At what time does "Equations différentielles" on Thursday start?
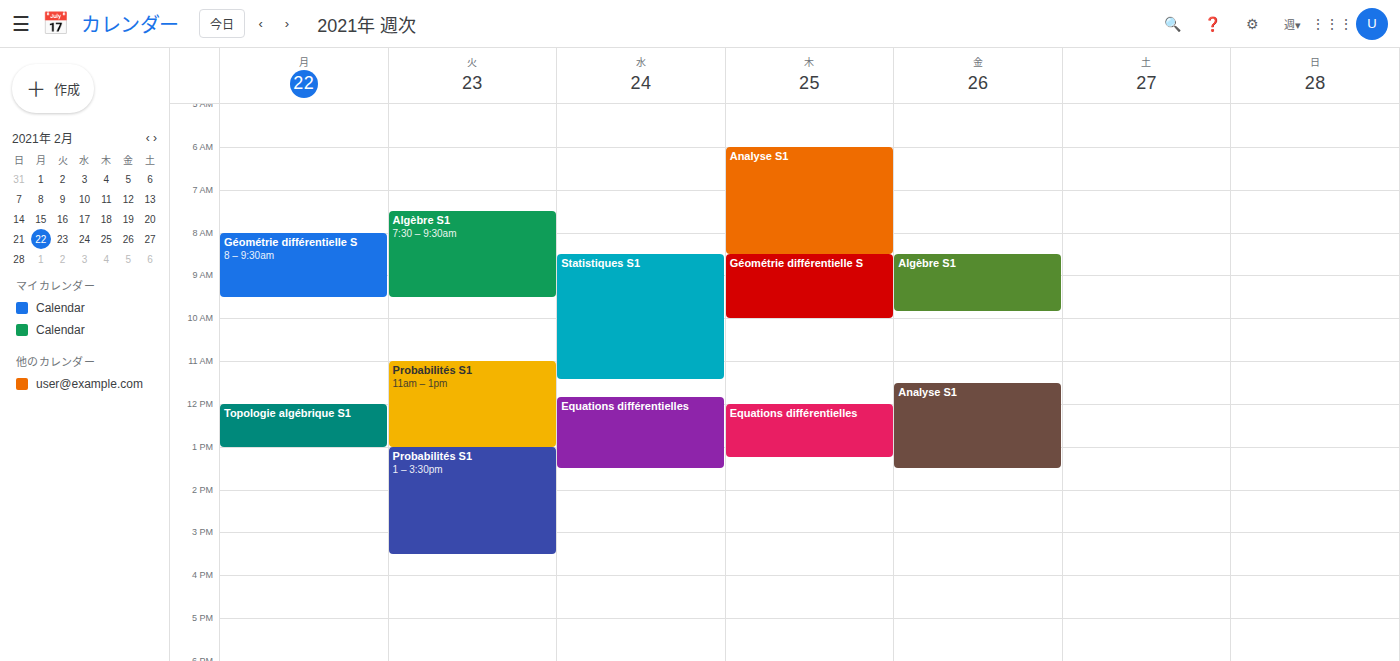
12:00